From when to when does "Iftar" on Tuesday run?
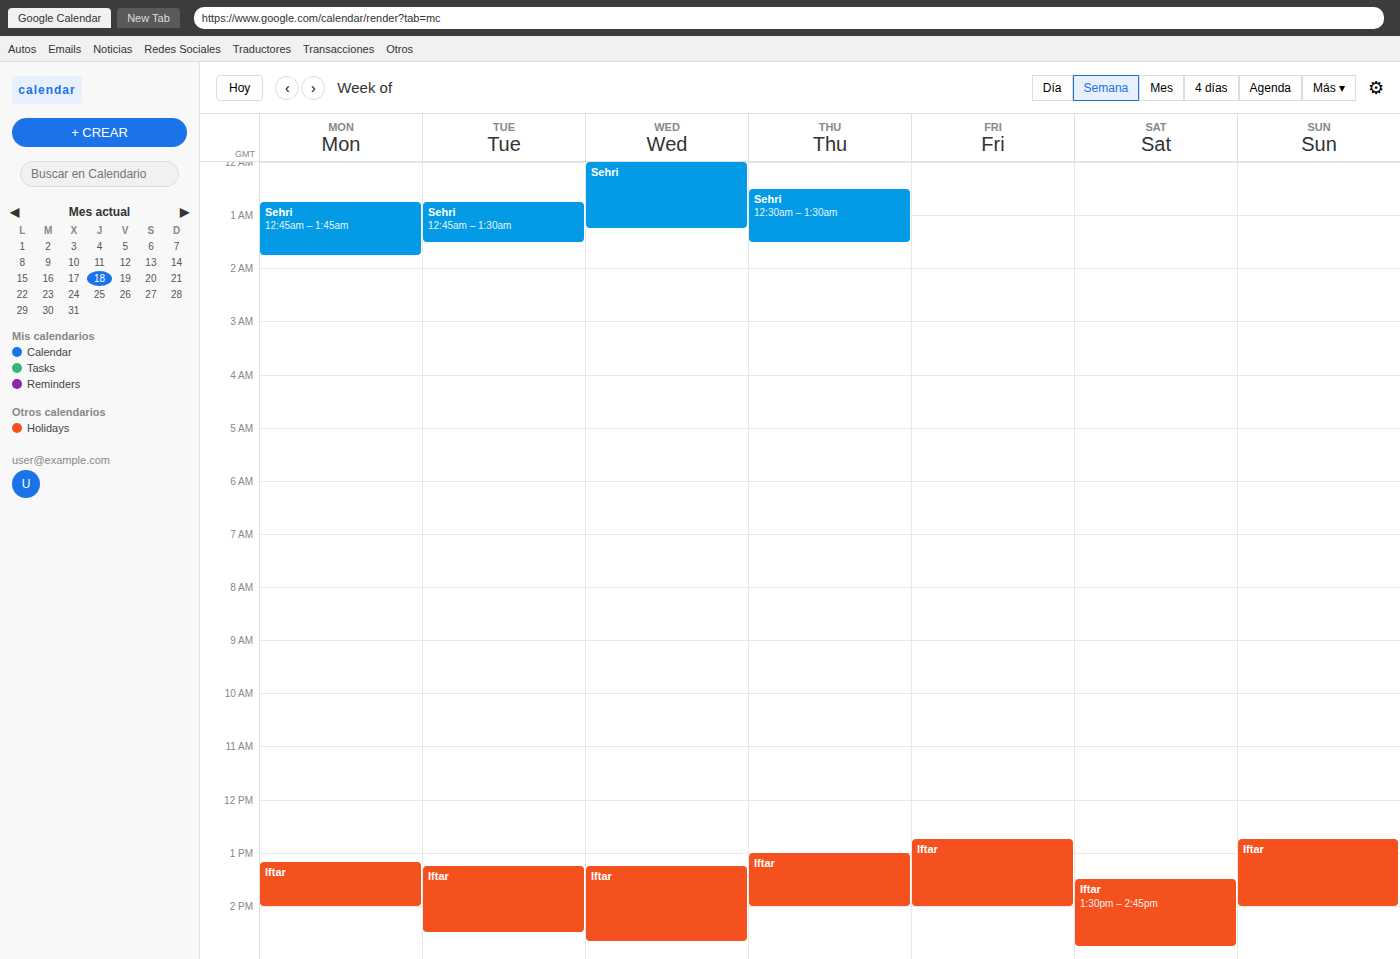
1:15 PM to 2:30 PM